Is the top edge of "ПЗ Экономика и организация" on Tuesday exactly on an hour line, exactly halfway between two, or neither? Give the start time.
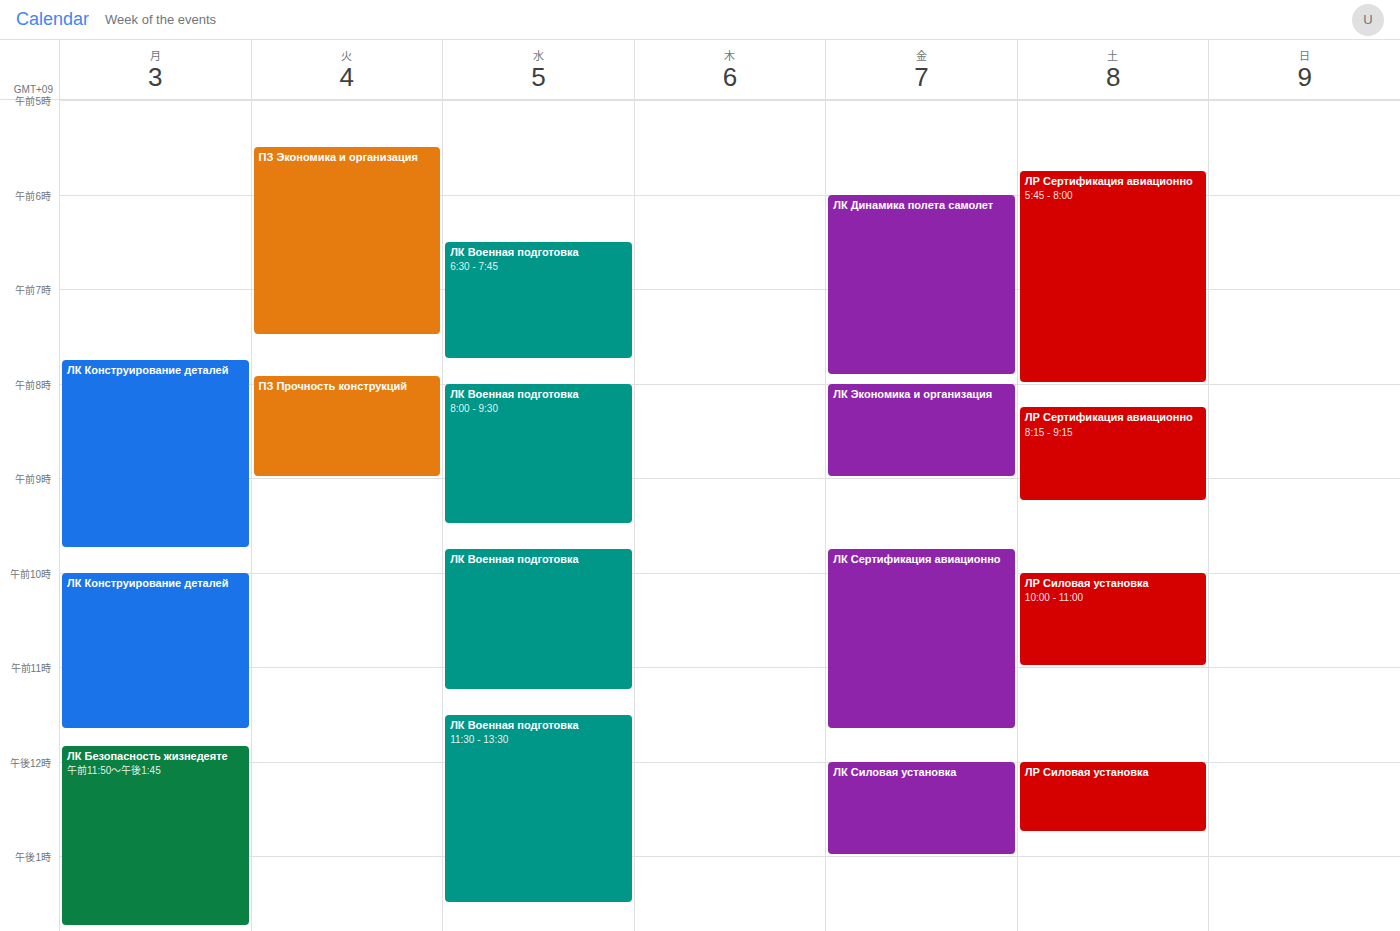
5:30 AM -- halfway between the 5 AM and 6 AM lines.